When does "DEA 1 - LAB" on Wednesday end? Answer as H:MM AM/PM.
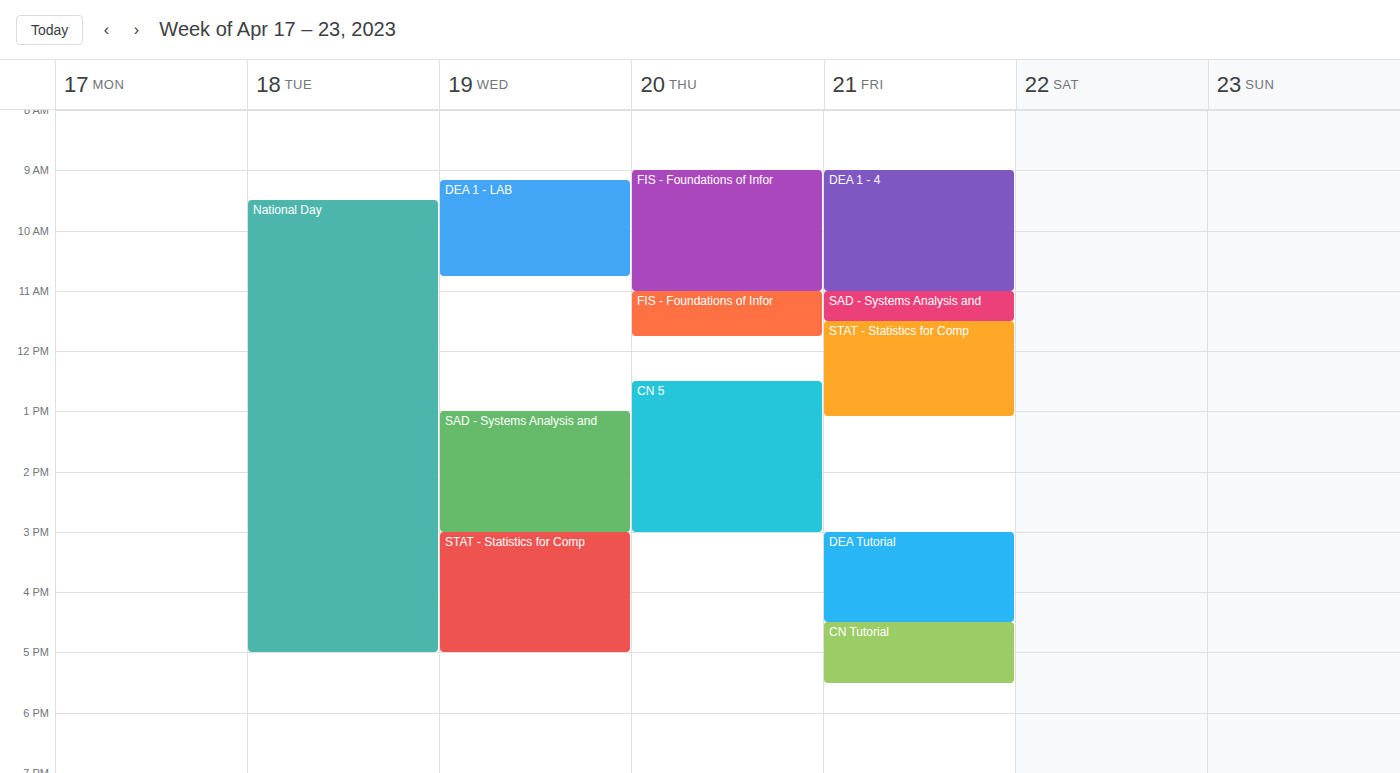
10:45 AM